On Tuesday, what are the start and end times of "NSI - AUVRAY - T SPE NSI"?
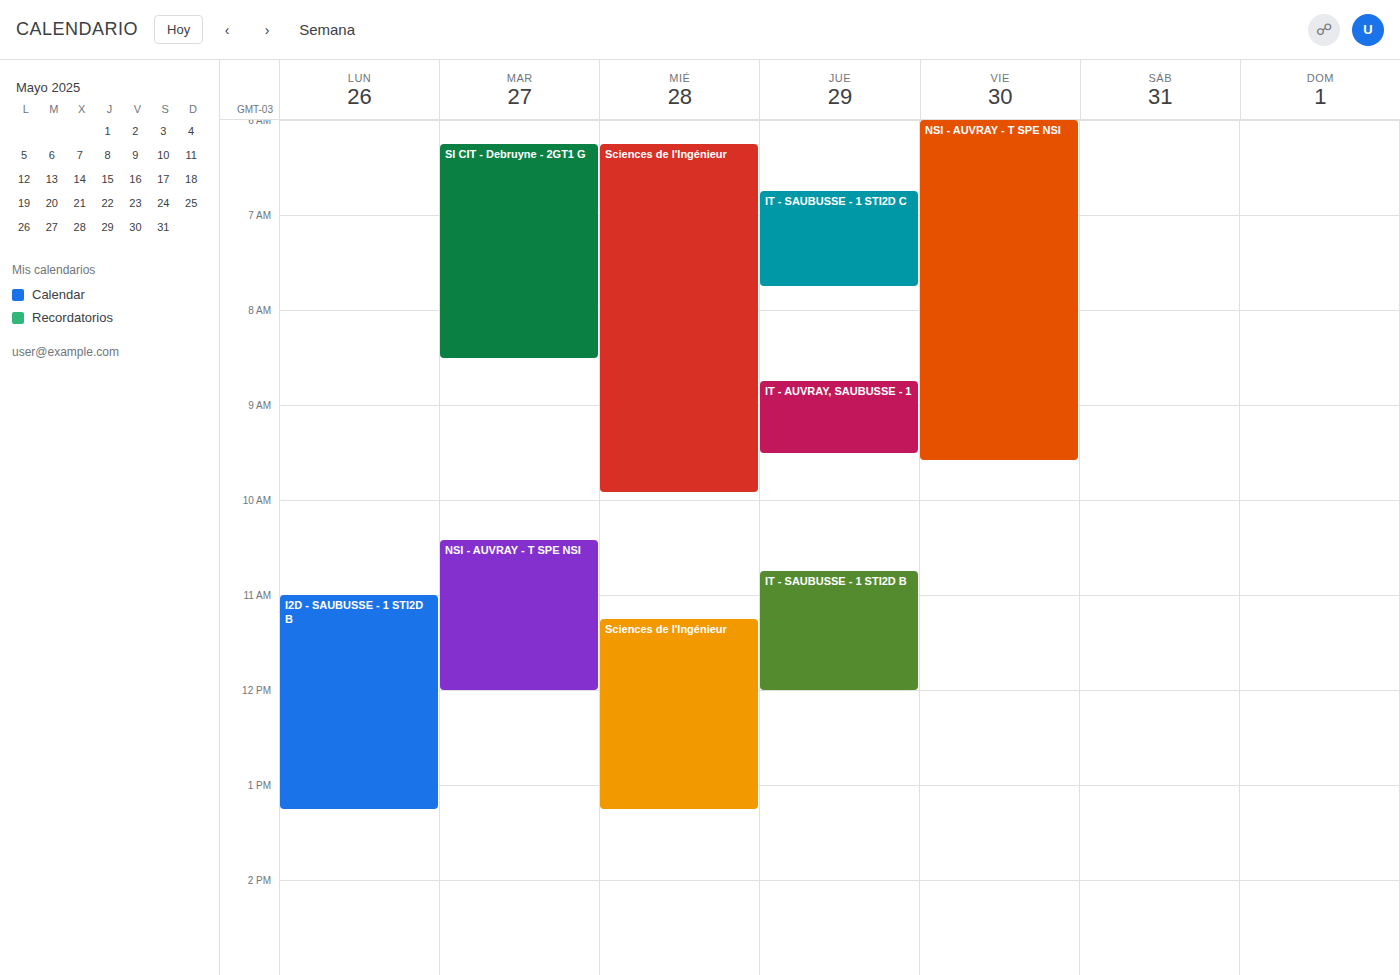
10:25 AM to 12:00 PM